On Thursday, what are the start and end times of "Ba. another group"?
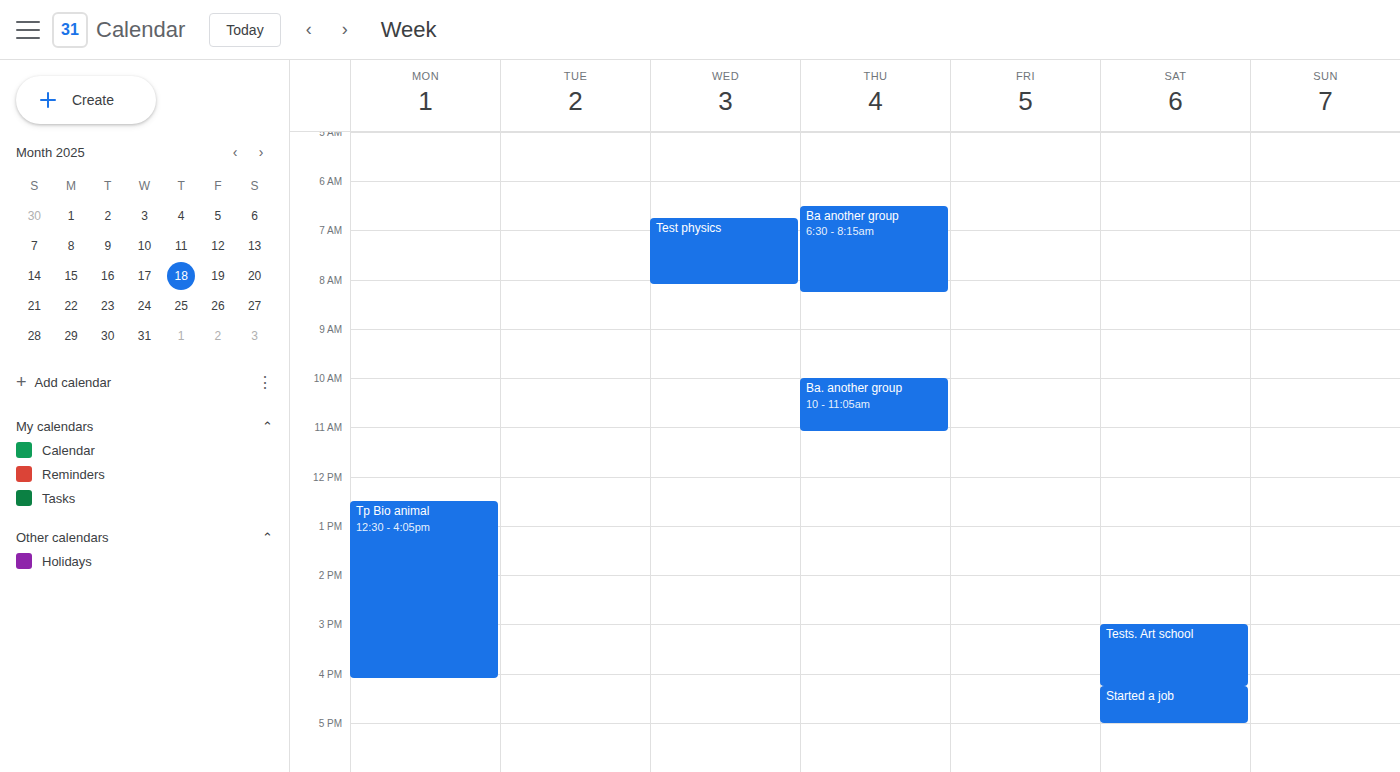
10:00 AM to 11:05 AM